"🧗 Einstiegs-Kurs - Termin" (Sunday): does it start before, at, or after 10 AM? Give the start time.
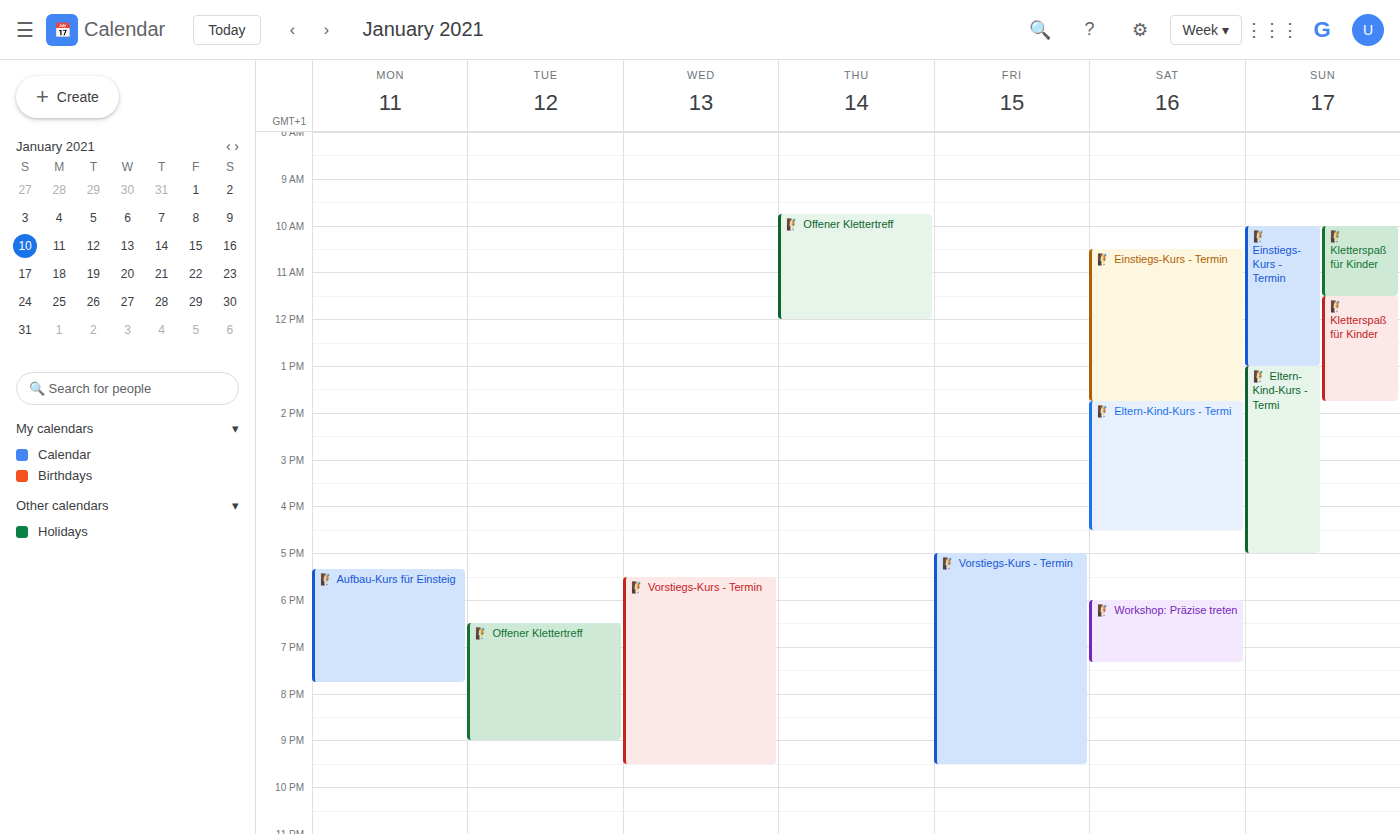
10:00 AM -- exactly at 10 AM, on the 10 AM line.